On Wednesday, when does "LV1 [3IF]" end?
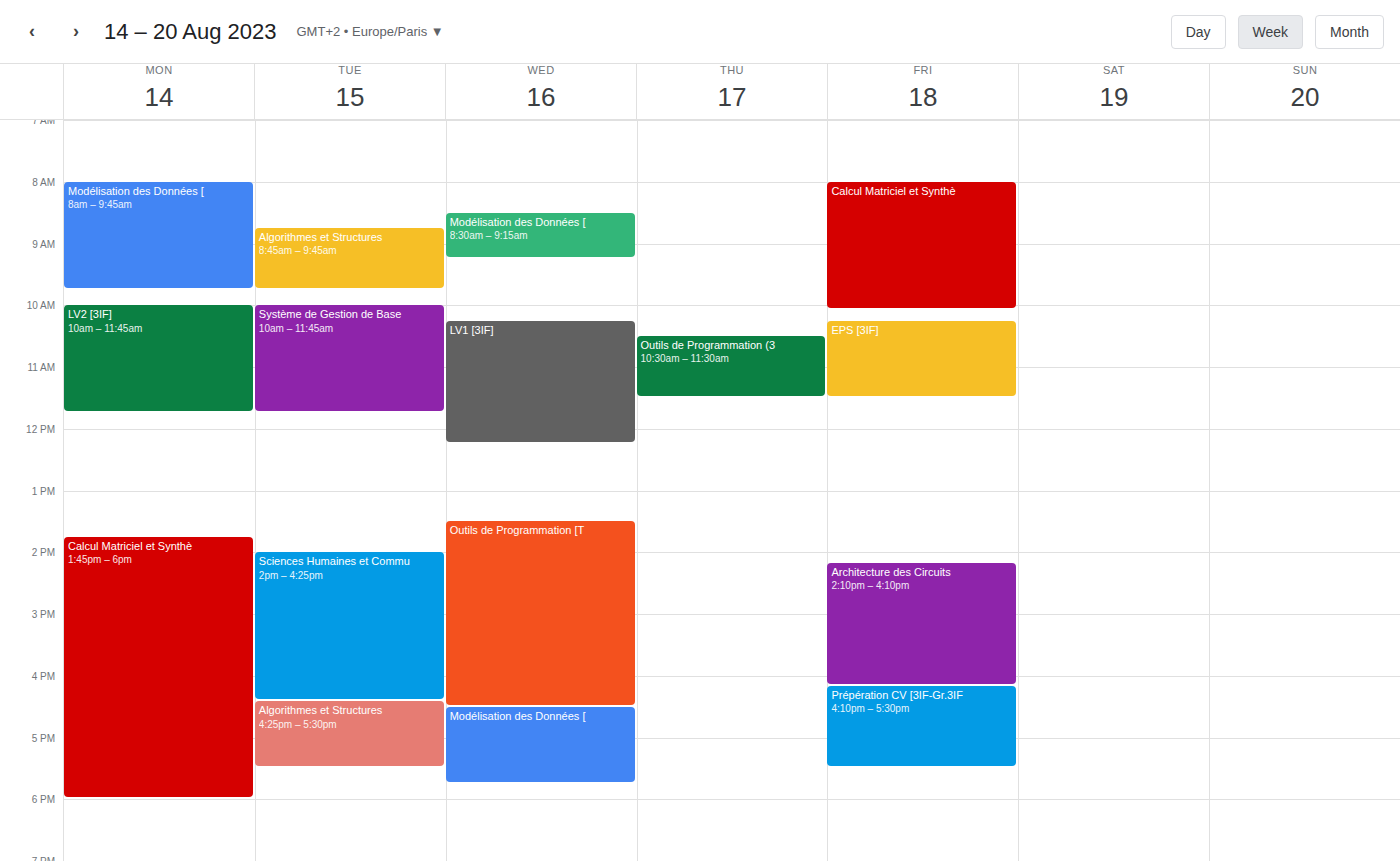
12:15 PM